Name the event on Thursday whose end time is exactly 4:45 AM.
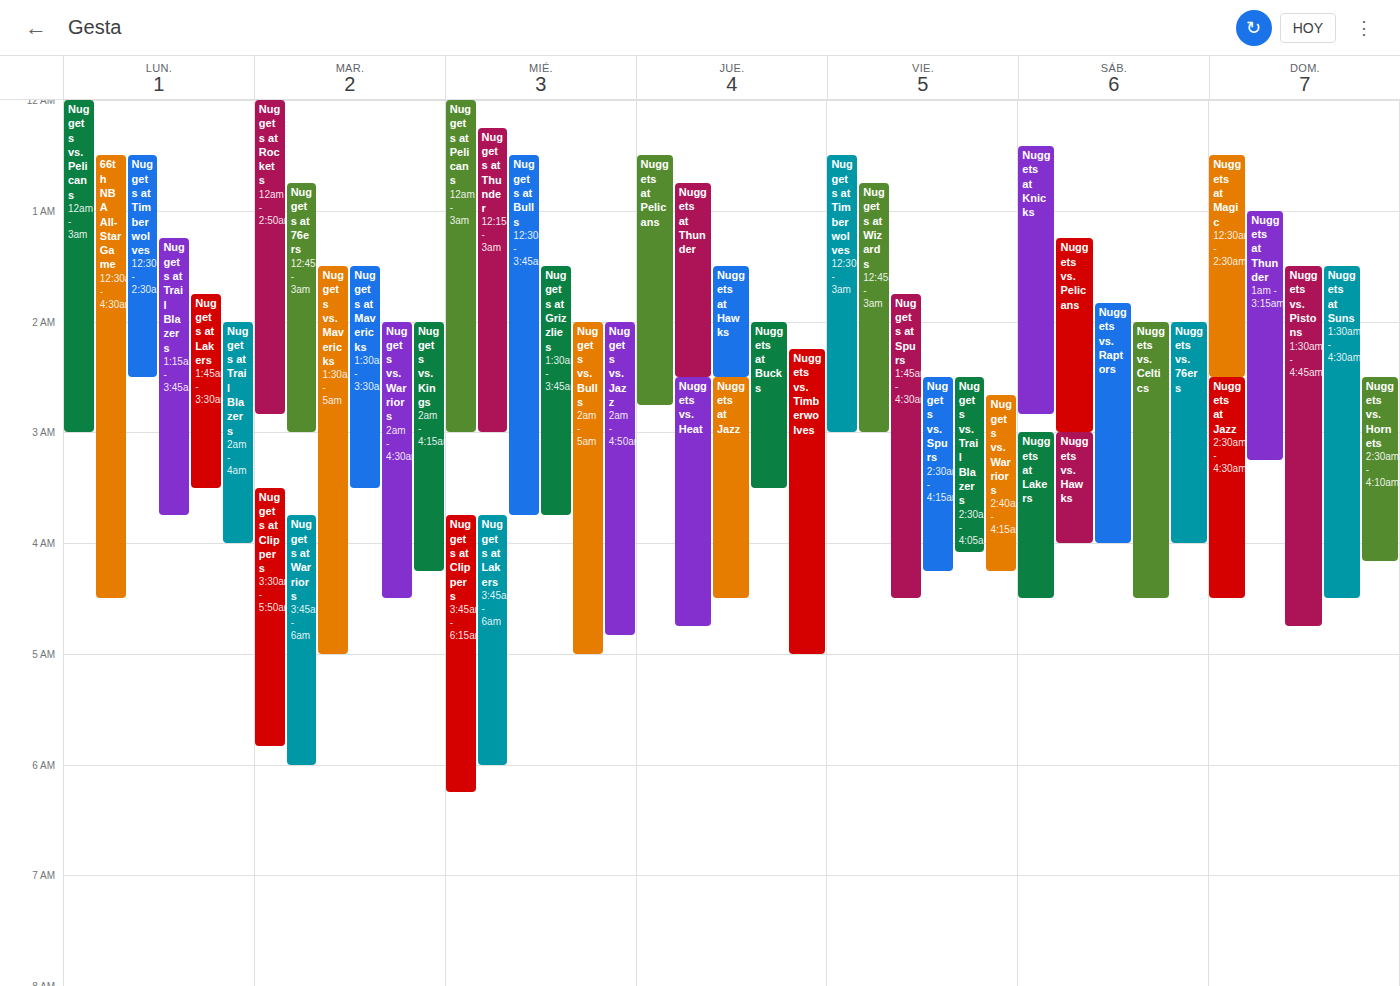
"Nuggets vs. Heat"